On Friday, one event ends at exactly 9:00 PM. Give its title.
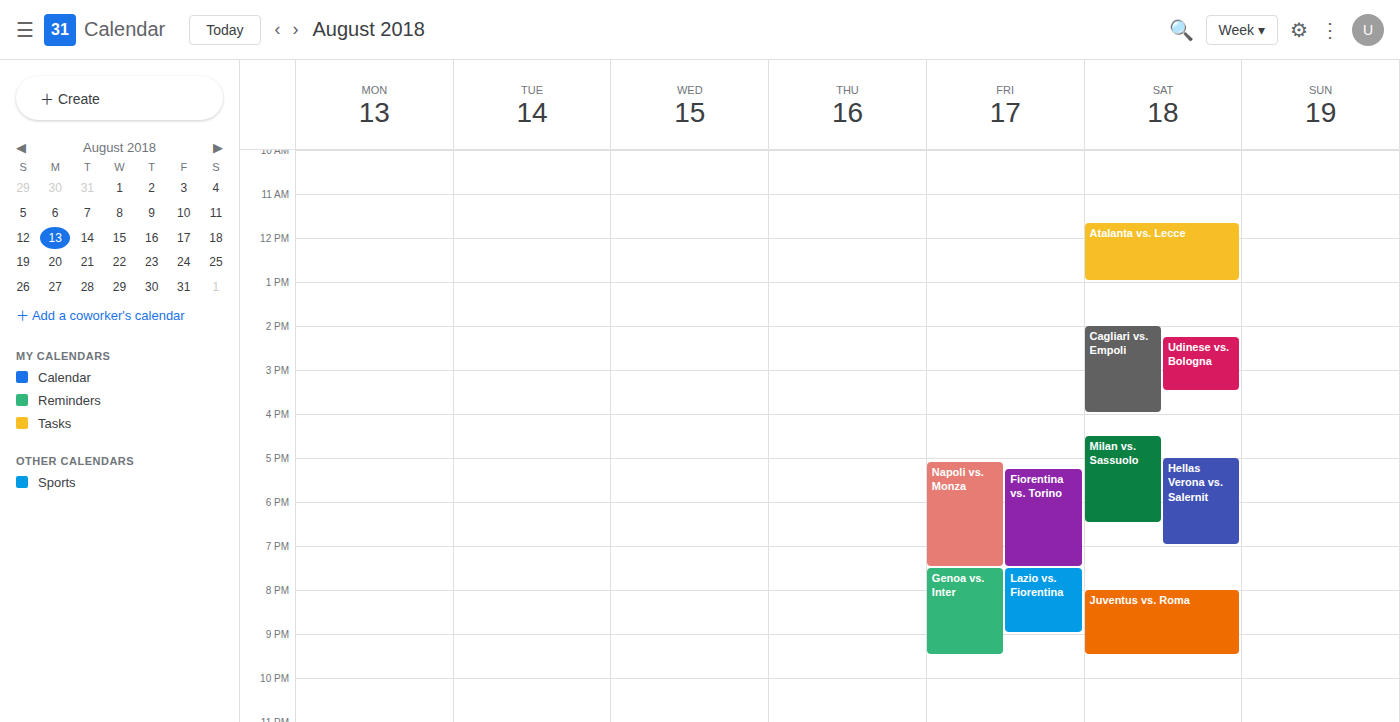
"Lazio vs. Fiorentina"